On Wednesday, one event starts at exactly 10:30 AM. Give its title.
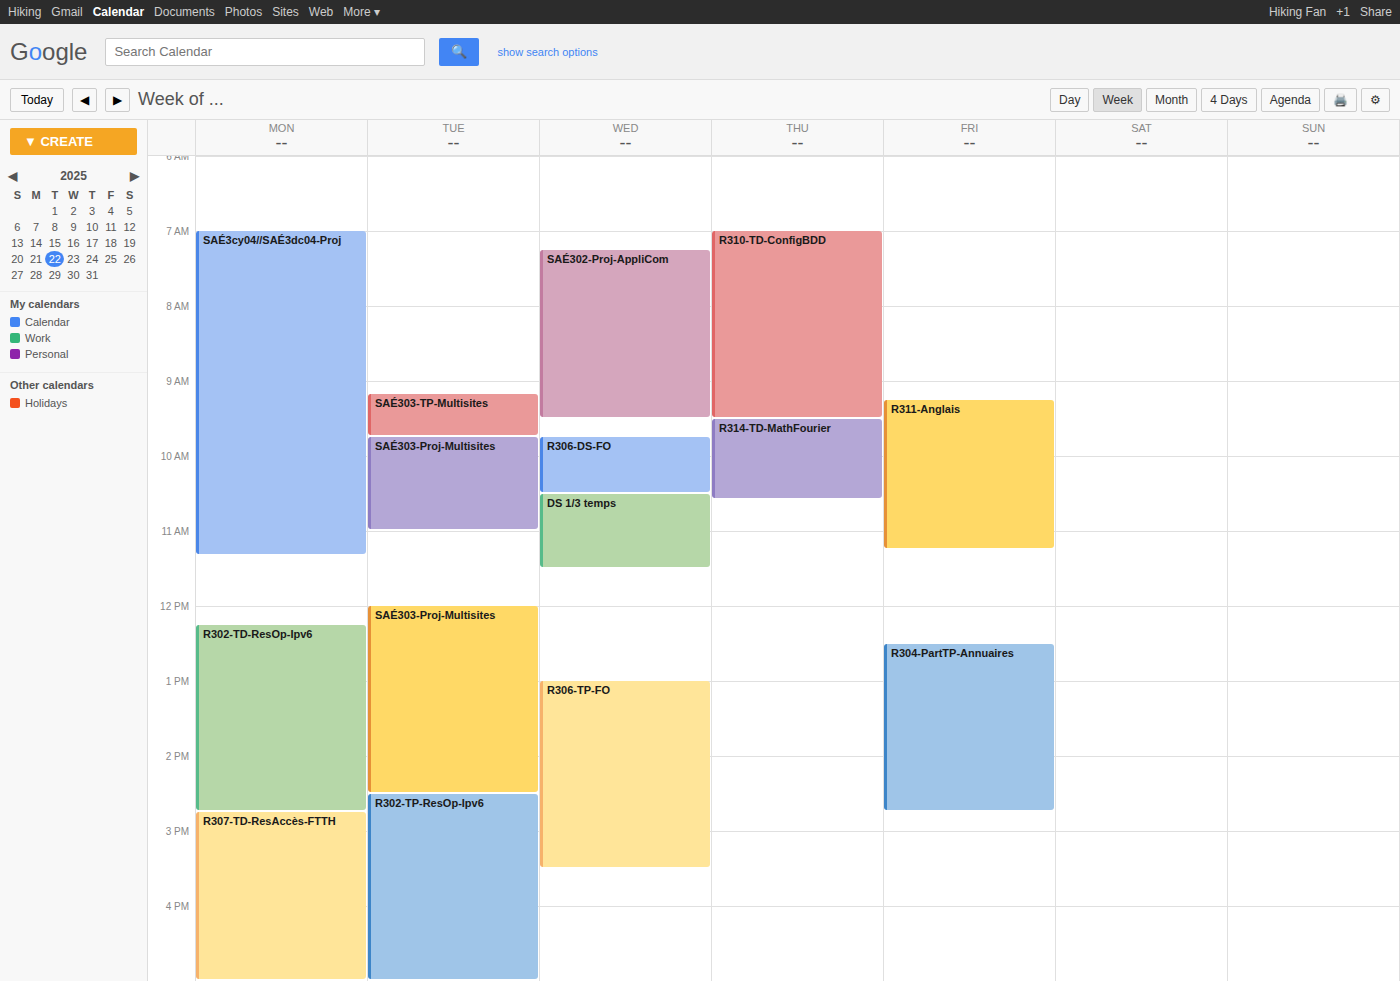
"DS 1/3 temps"